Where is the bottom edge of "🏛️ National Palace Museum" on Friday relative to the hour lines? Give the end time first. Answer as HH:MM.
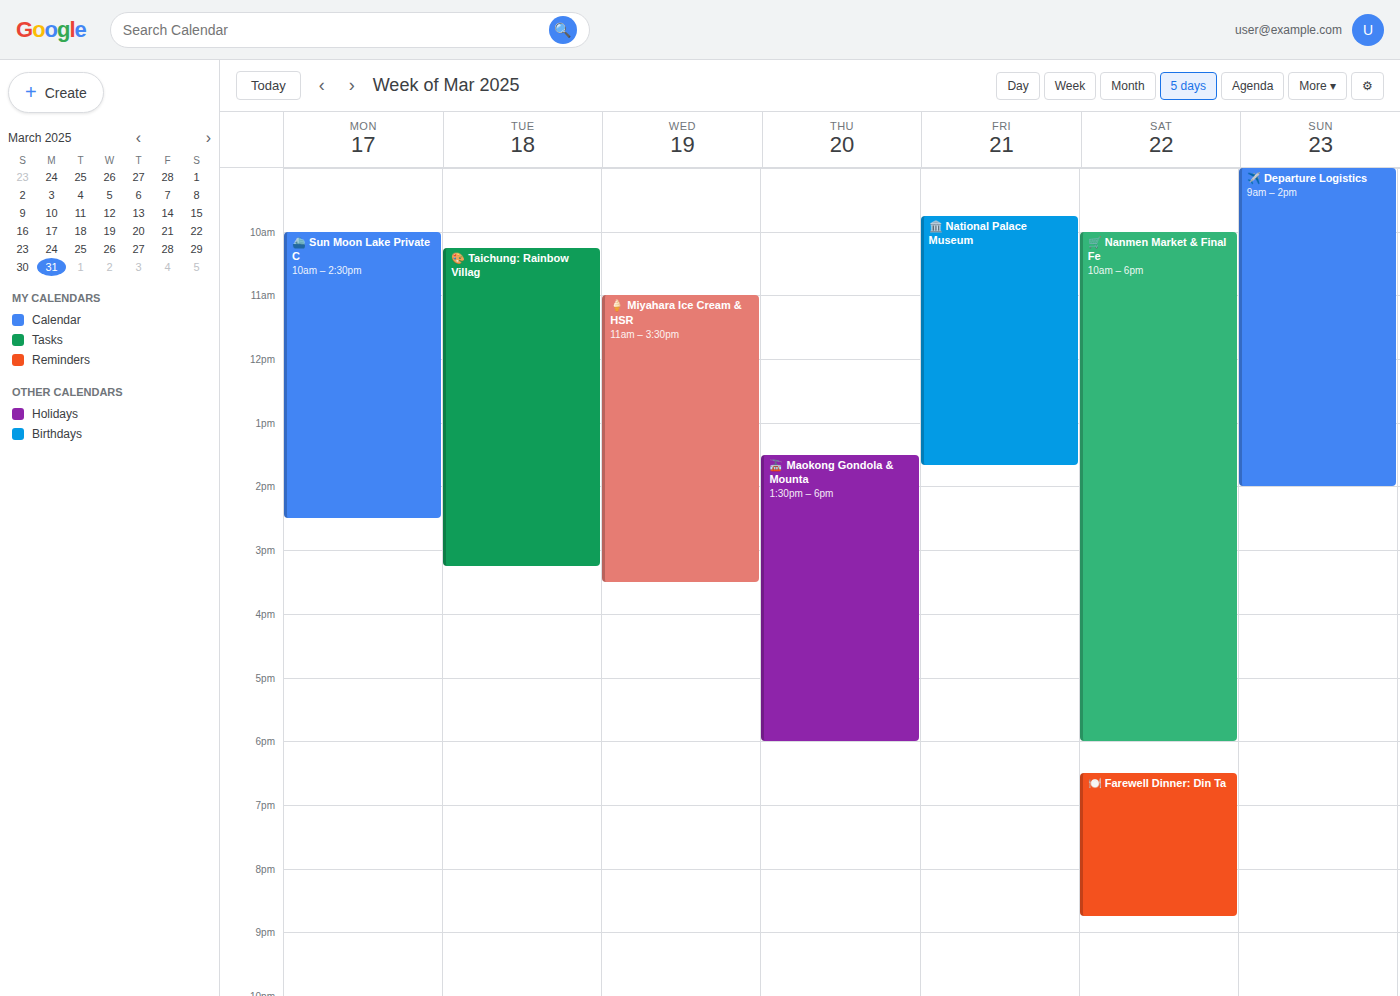
13:40 -- neither: 40 minutes below the 13:00 line and 20 minutes above the 14:00 line.